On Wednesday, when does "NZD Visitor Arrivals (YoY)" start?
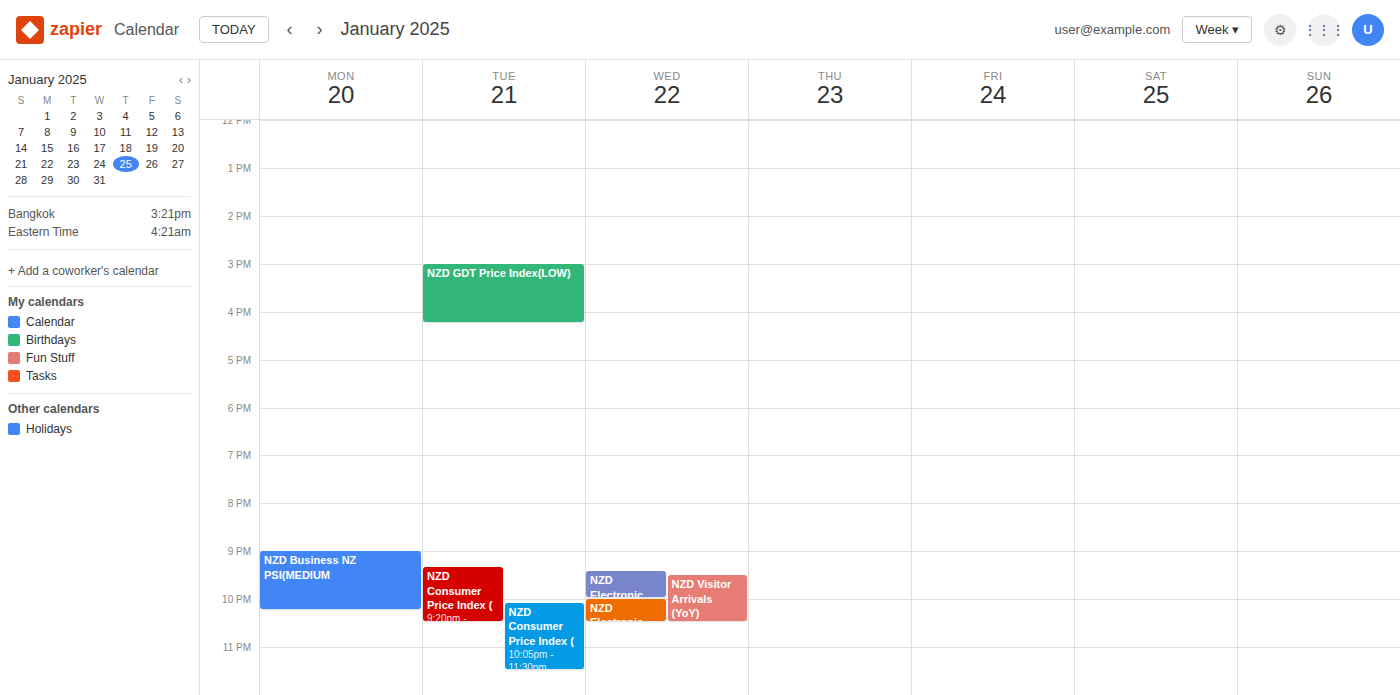
9:30 PM